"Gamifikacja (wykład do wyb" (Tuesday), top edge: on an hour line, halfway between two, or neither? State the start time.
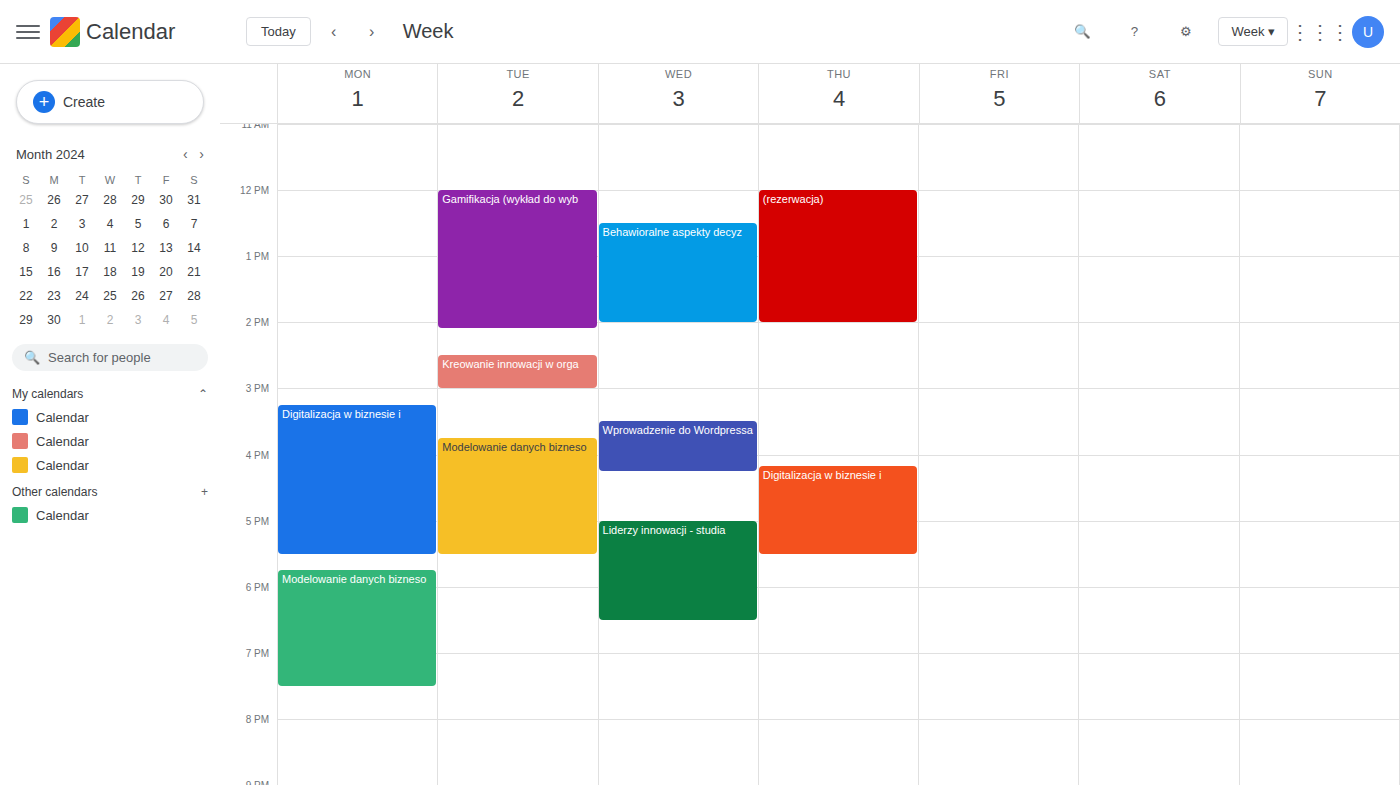
12:00 PM -- exactly on the 12 PM line.